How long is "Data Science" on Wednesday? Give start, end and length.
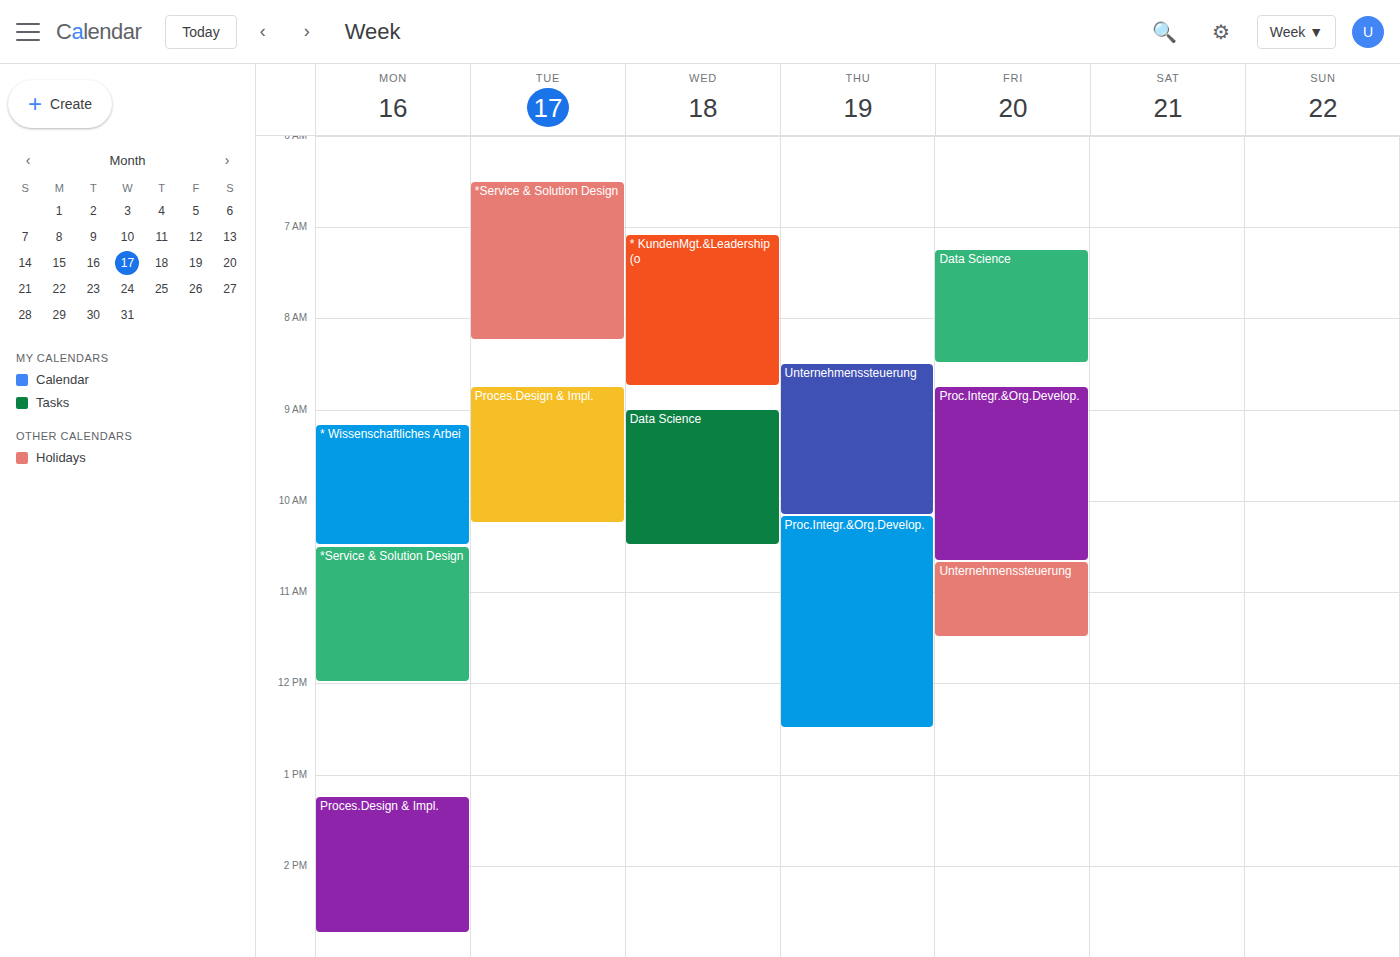
9:00 AM to 10:30 AM, 1 hour 30 minutes